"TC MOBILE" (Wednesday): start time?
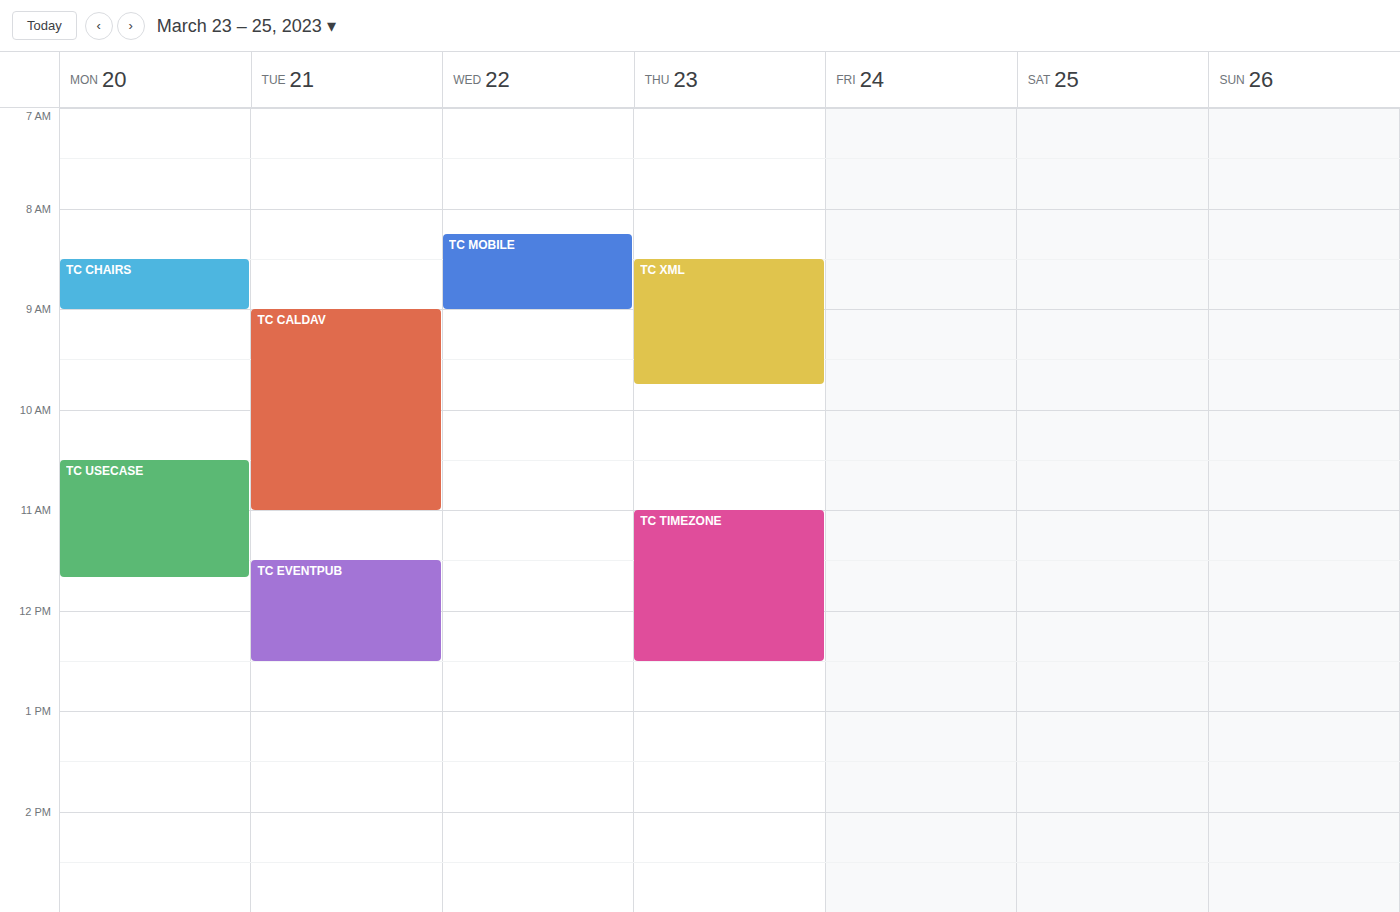
8:15 AM